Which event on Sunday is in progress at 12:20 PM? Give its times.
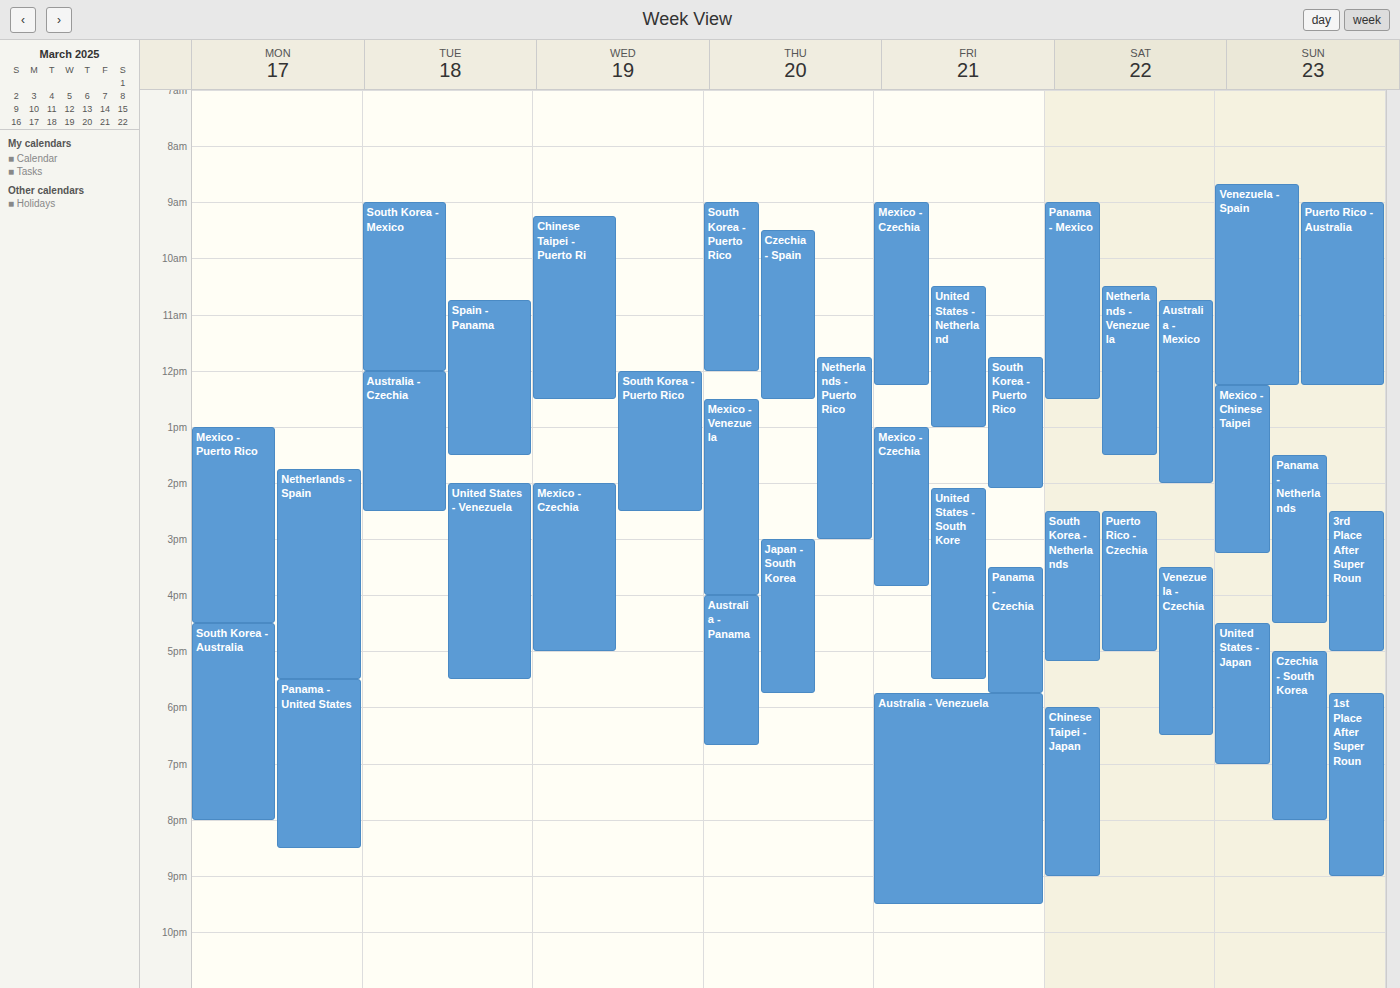
"Mexico - Chinese Taipei", 12:15 PM to 3:15 PM